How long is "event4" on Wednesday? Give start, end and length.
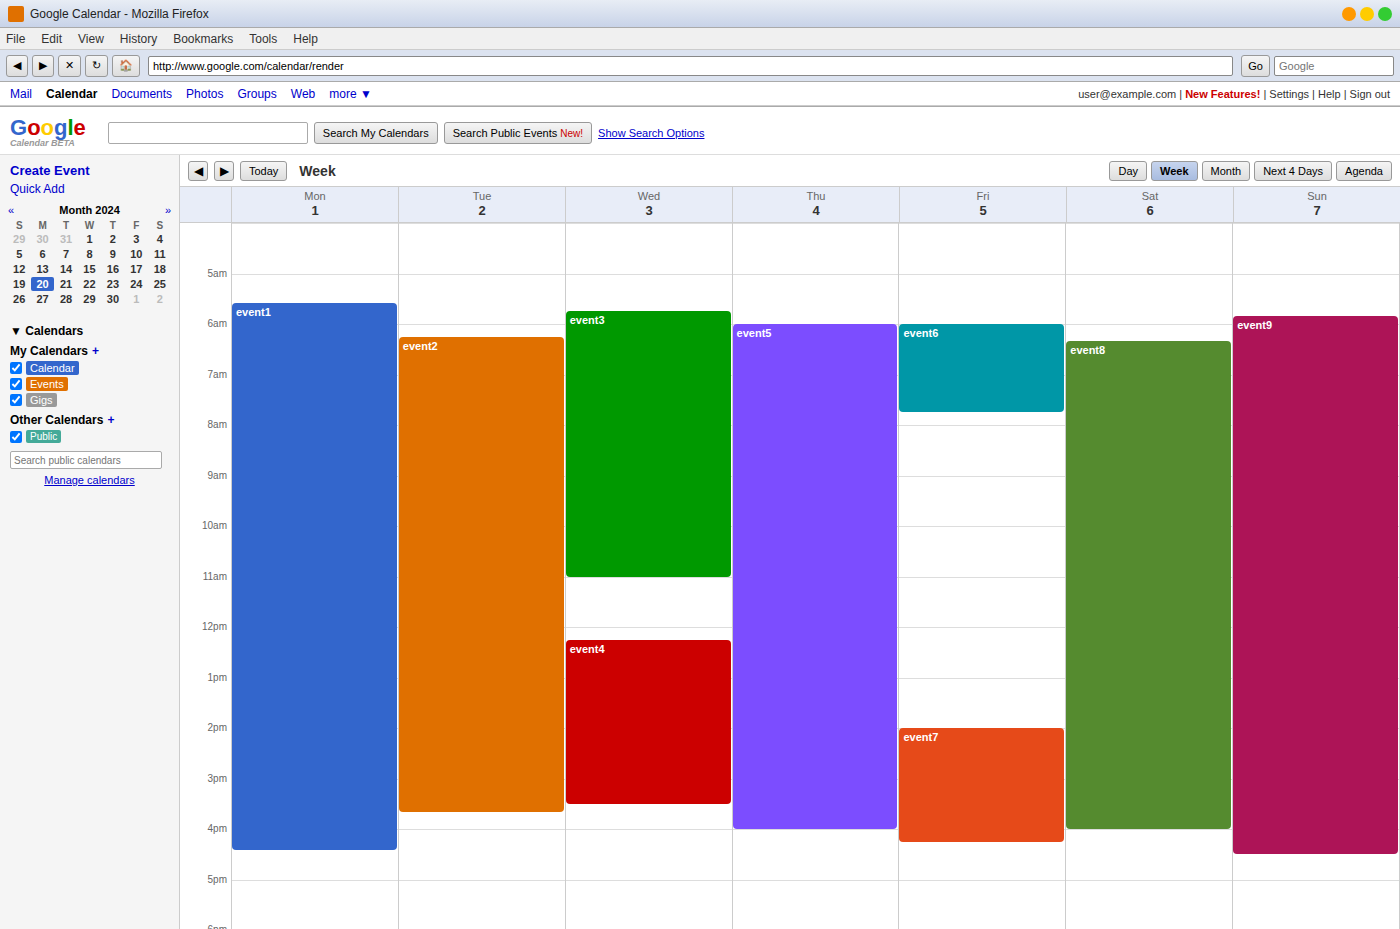
12:15 PM to 3:30 PM, 3 hours 15 minutes